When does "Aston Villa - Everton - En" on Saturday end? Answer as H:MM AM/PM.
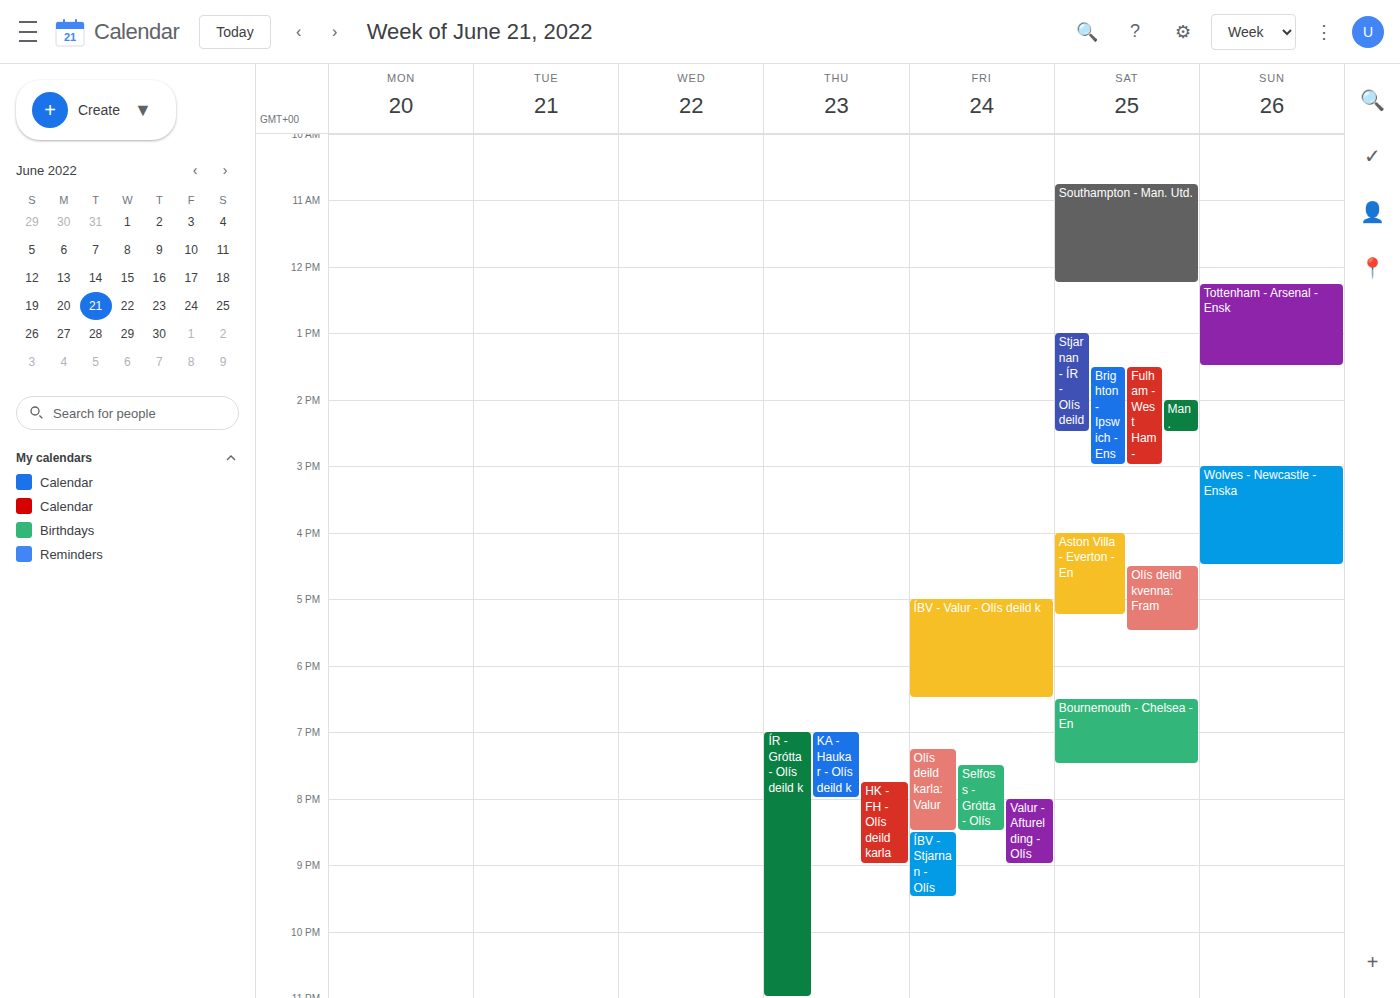
5:15 PM